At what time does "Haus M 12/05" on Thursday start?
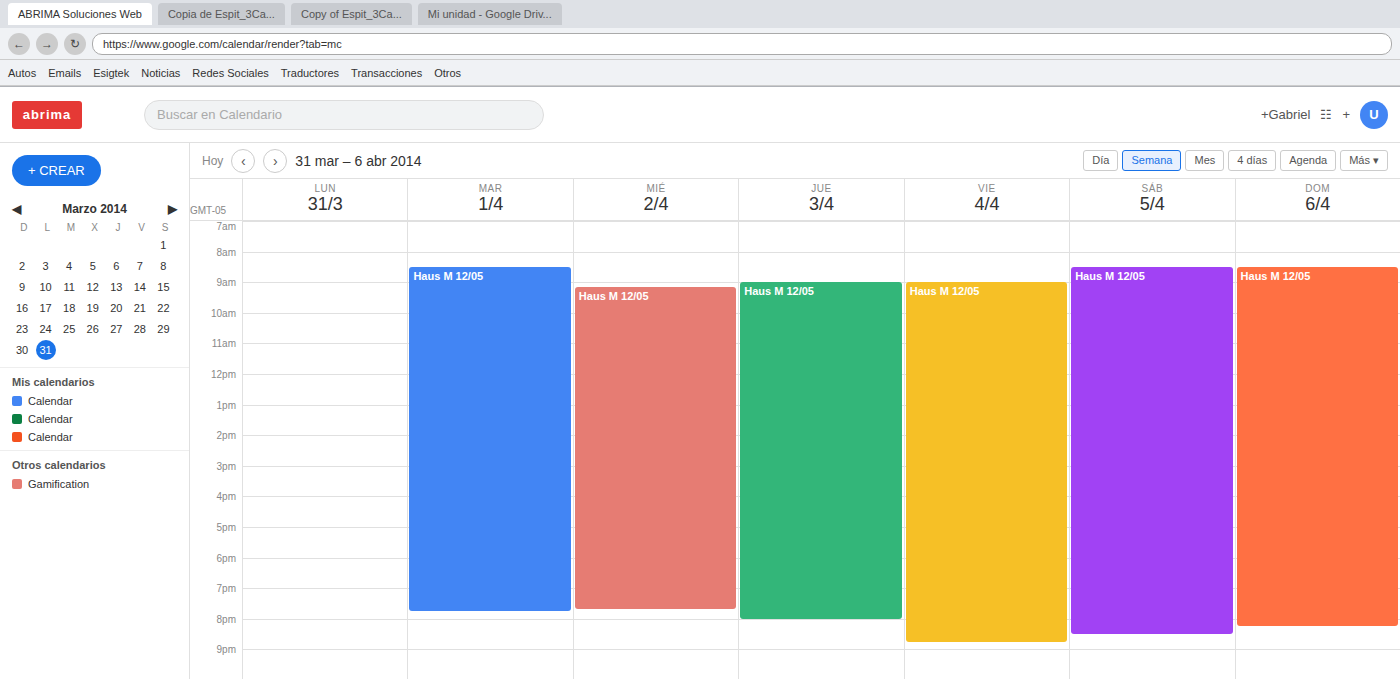
9:00 AM